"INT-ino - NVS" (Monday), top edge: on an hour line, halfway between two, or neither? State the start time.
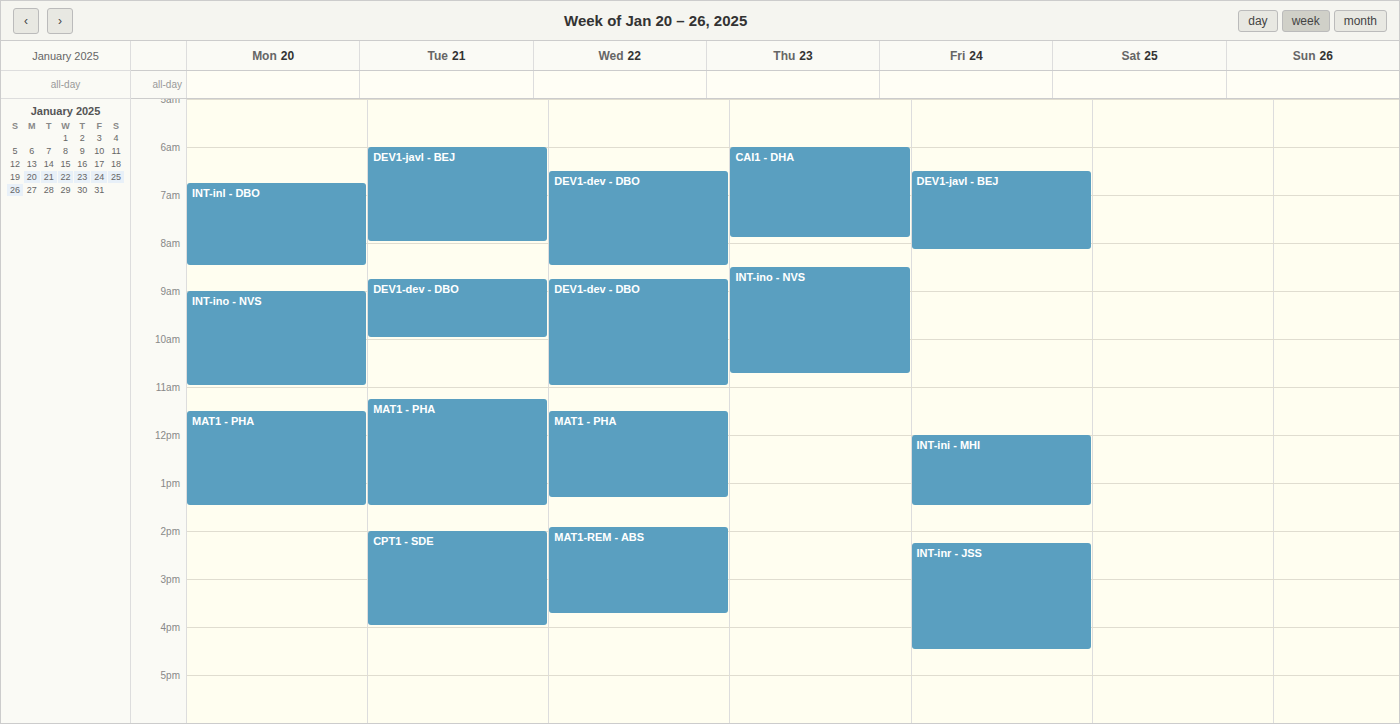
9:00 AM -- exactly on the 9 AM line.